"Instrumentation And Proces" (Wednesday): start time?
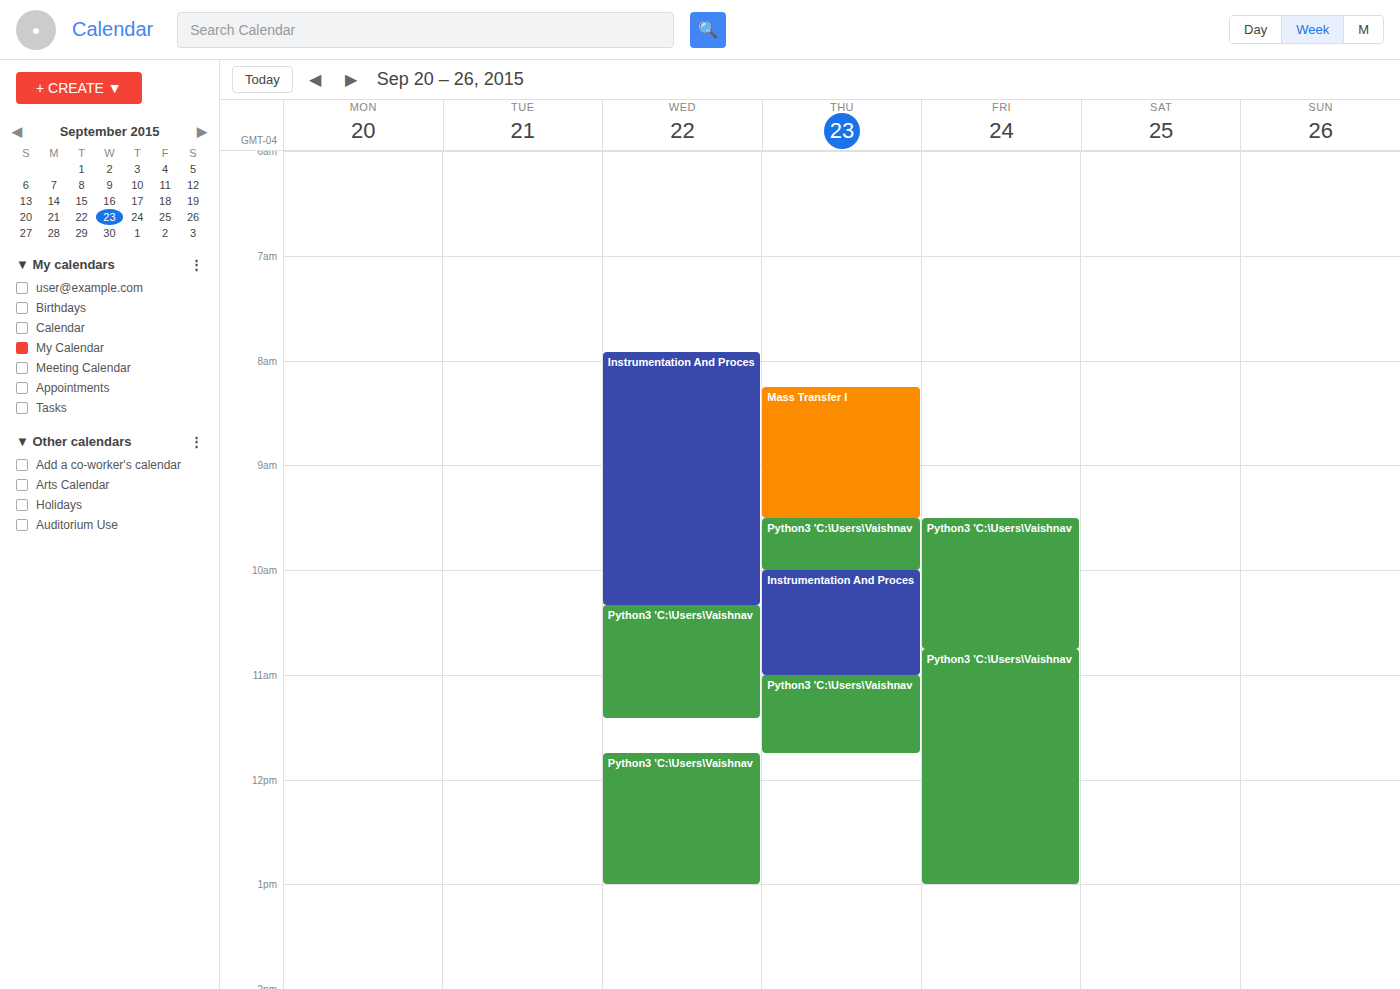
07:55